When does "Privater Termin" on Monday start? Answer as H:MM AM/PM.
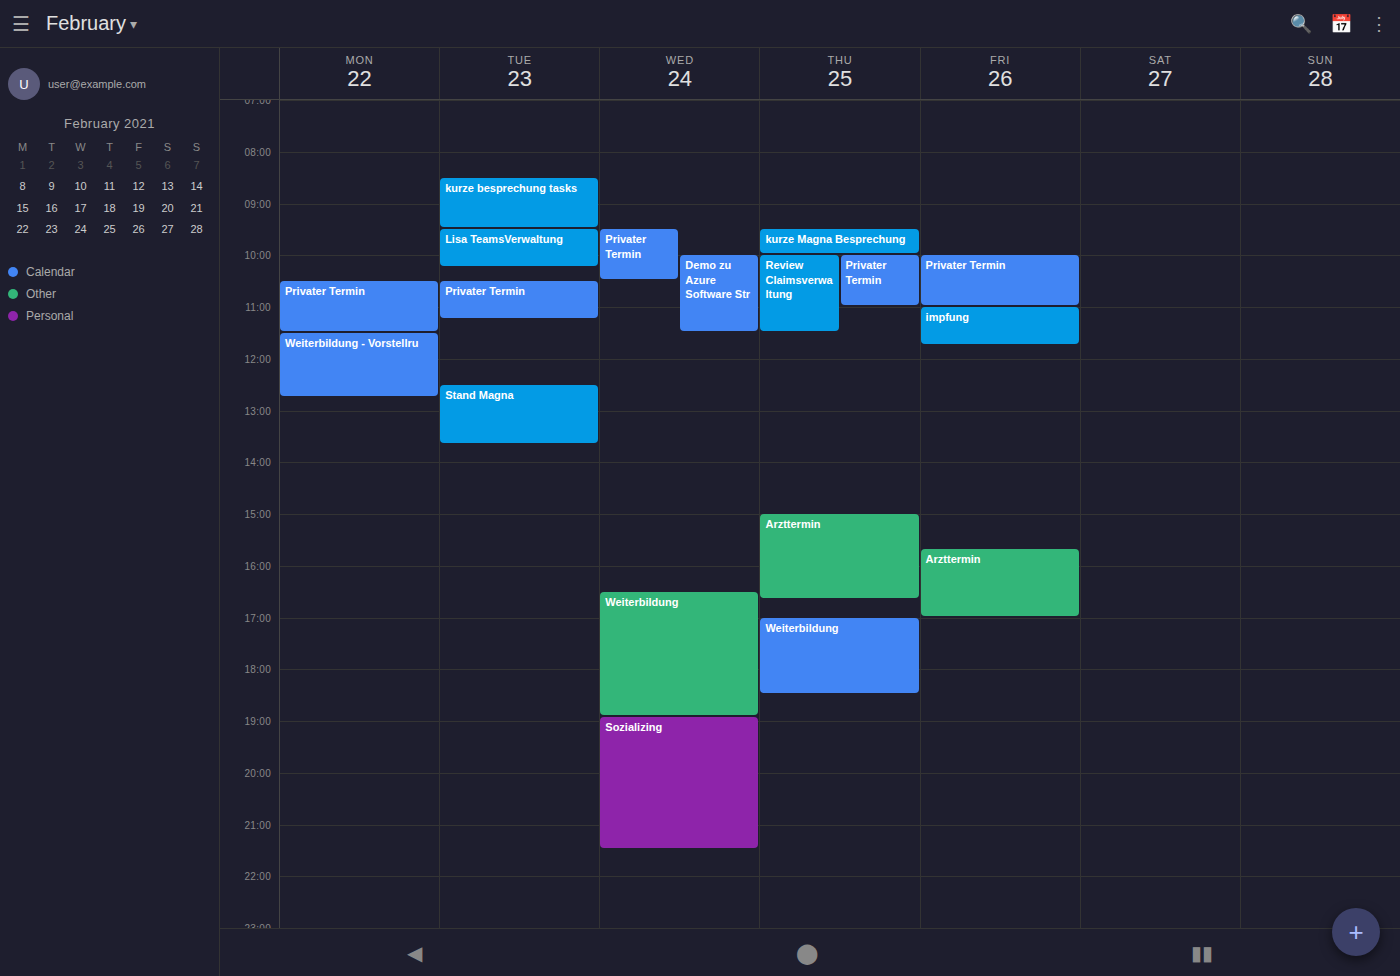
10:30 AM